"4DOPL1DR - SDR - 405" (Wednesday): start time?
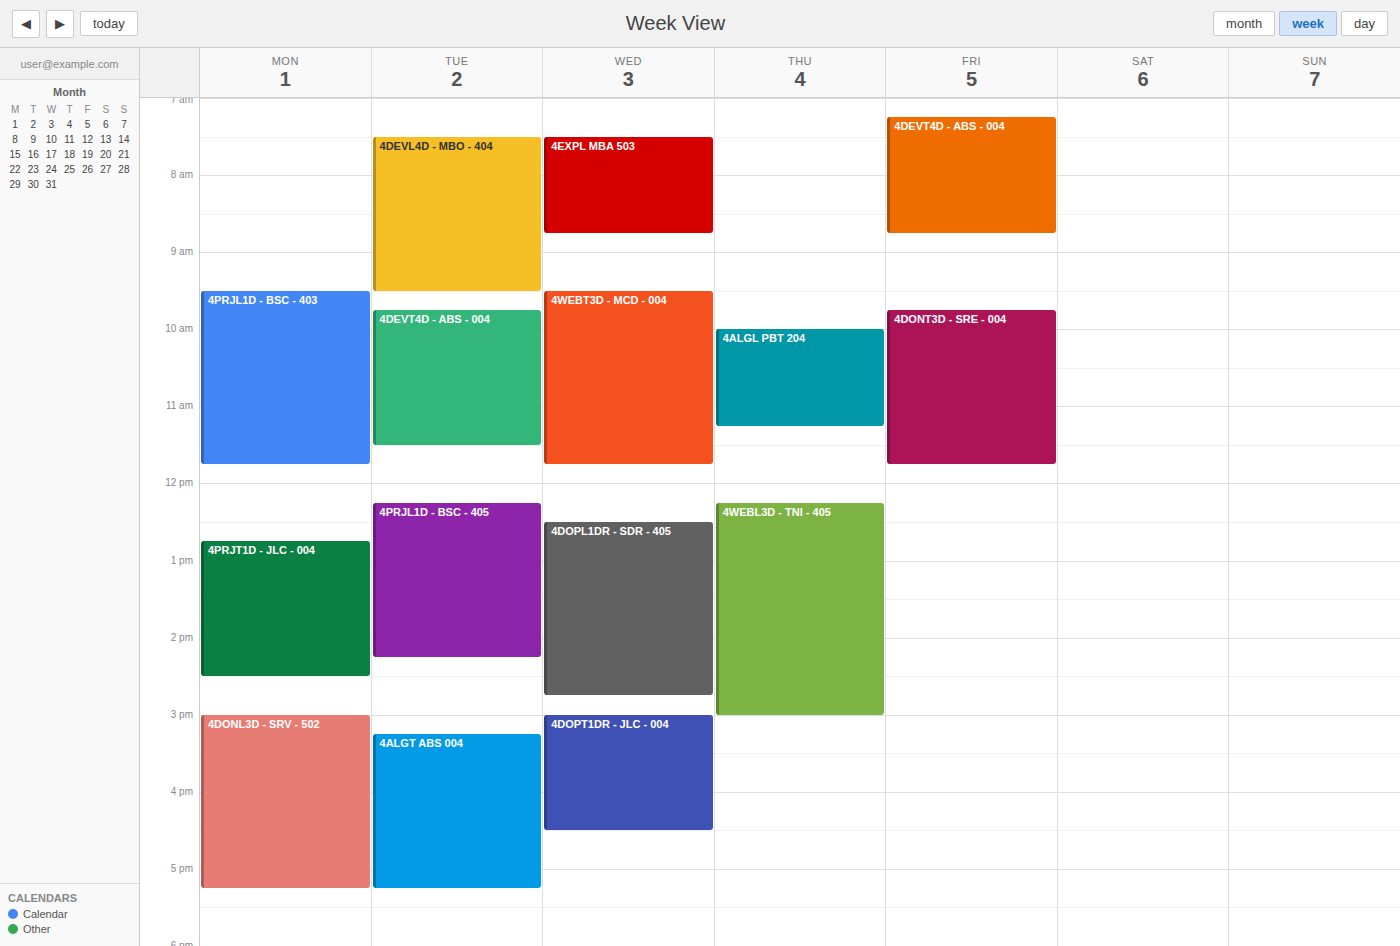
12:30 PM